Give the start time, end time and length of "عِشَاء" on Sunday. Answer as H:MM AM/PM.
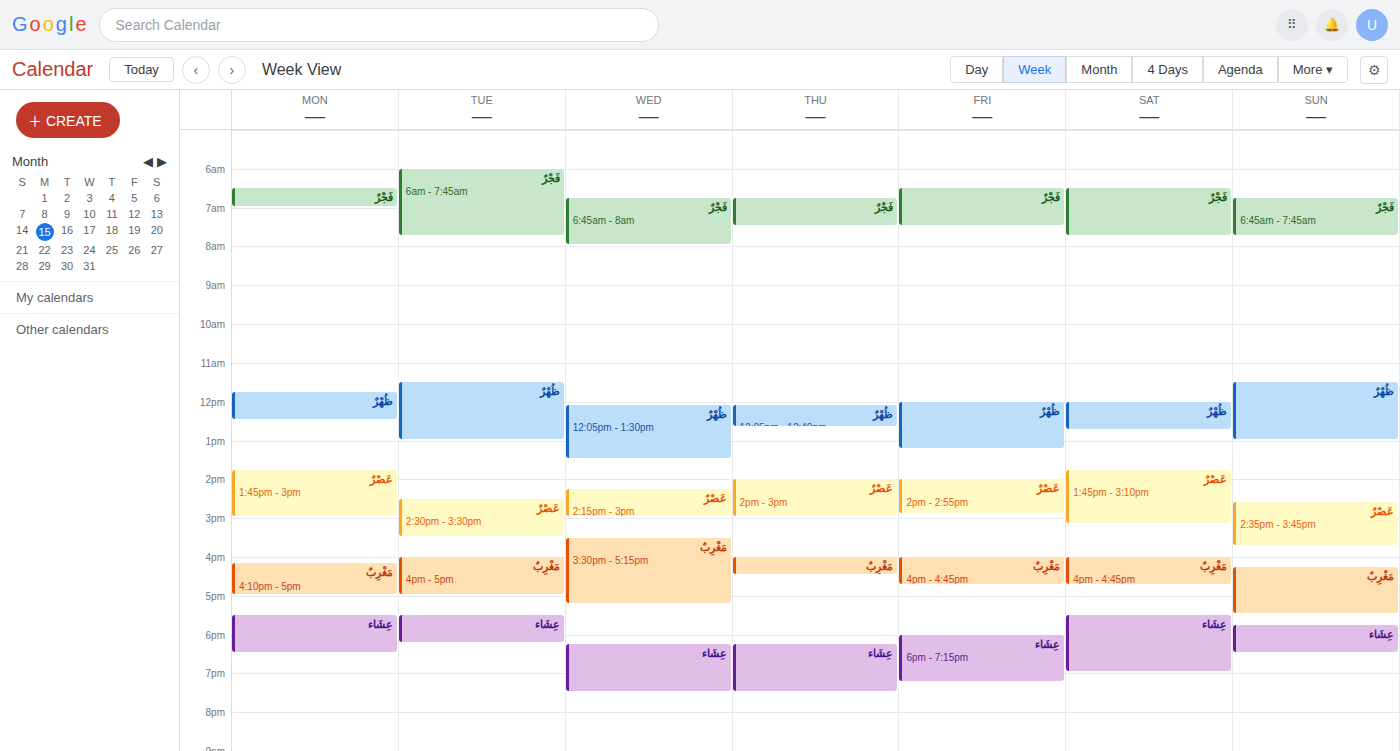
5:45 PM to 6:30 PM, 45 minutes